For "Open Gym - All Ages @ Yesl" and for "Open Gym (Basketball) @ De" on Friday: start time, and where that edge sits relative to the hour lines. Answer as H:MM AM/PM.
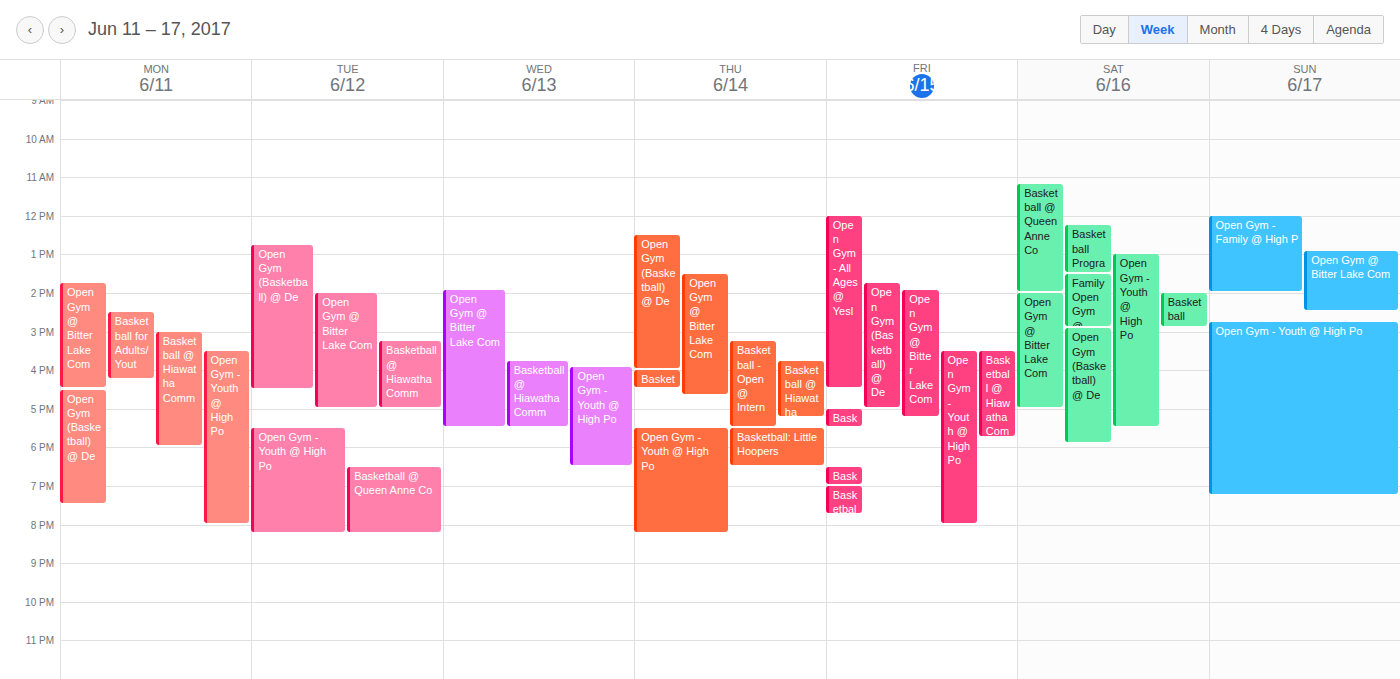
"Open Gym - All Ages @ Yesl": 12:00 PM, exactly on the 12 PM line. "Open Gym (Basketball) @ De": 1:45 PM, neither: three quarters of the way from the 1 PM line to the 2 PM line.